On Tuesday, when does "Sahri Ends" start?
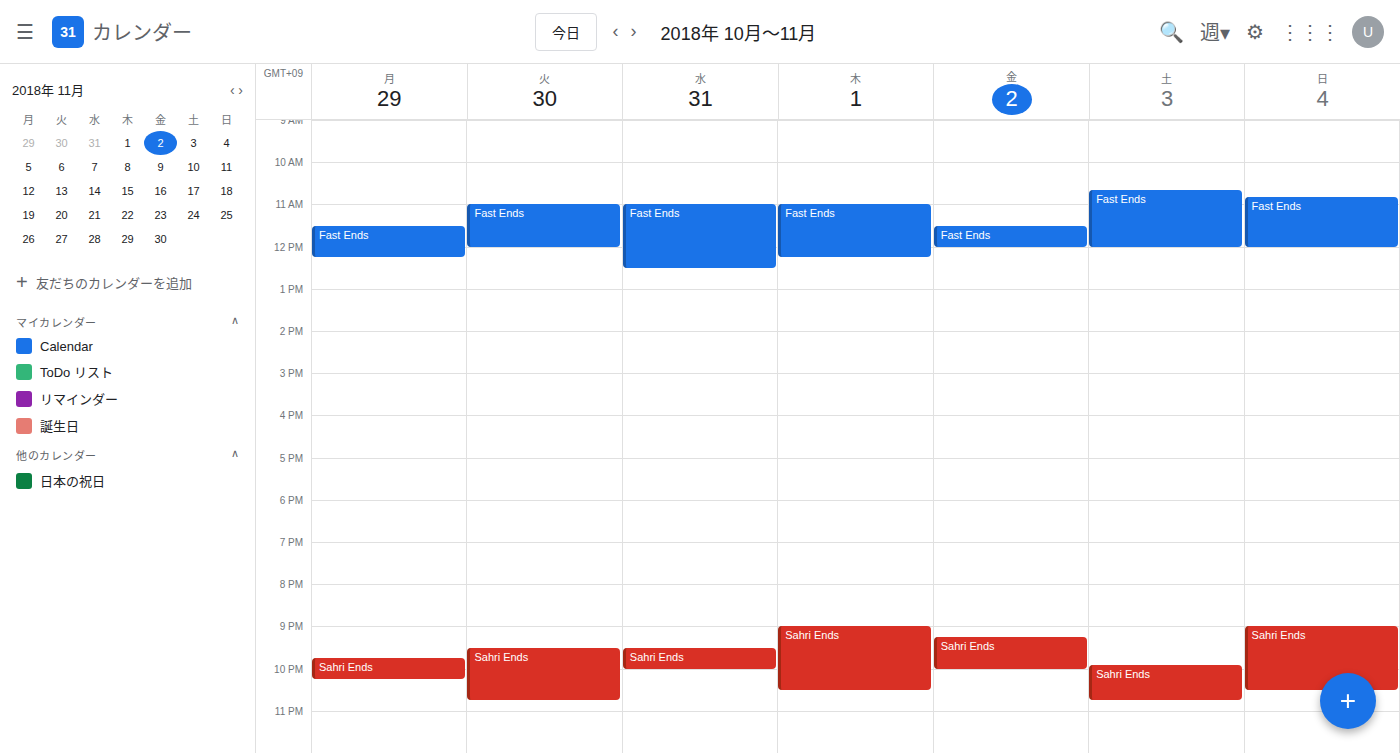
9:30 PM